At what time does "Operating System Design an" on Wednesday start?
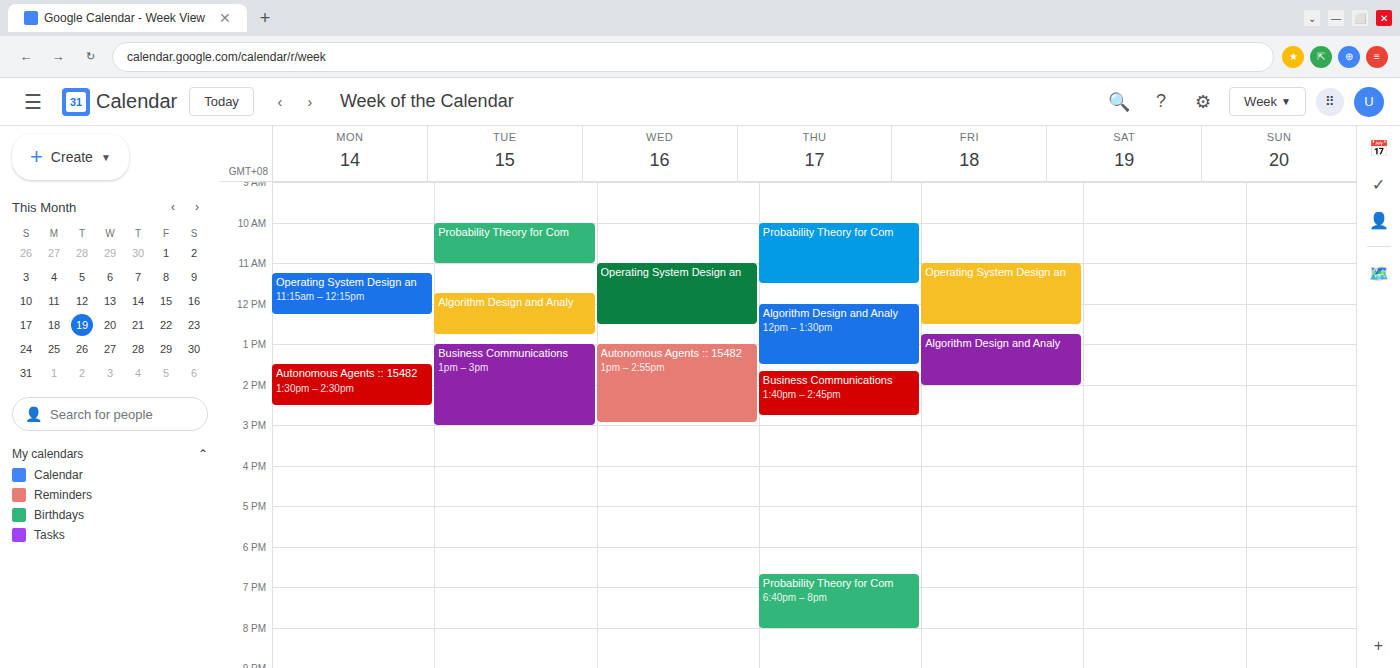
11:00 AM